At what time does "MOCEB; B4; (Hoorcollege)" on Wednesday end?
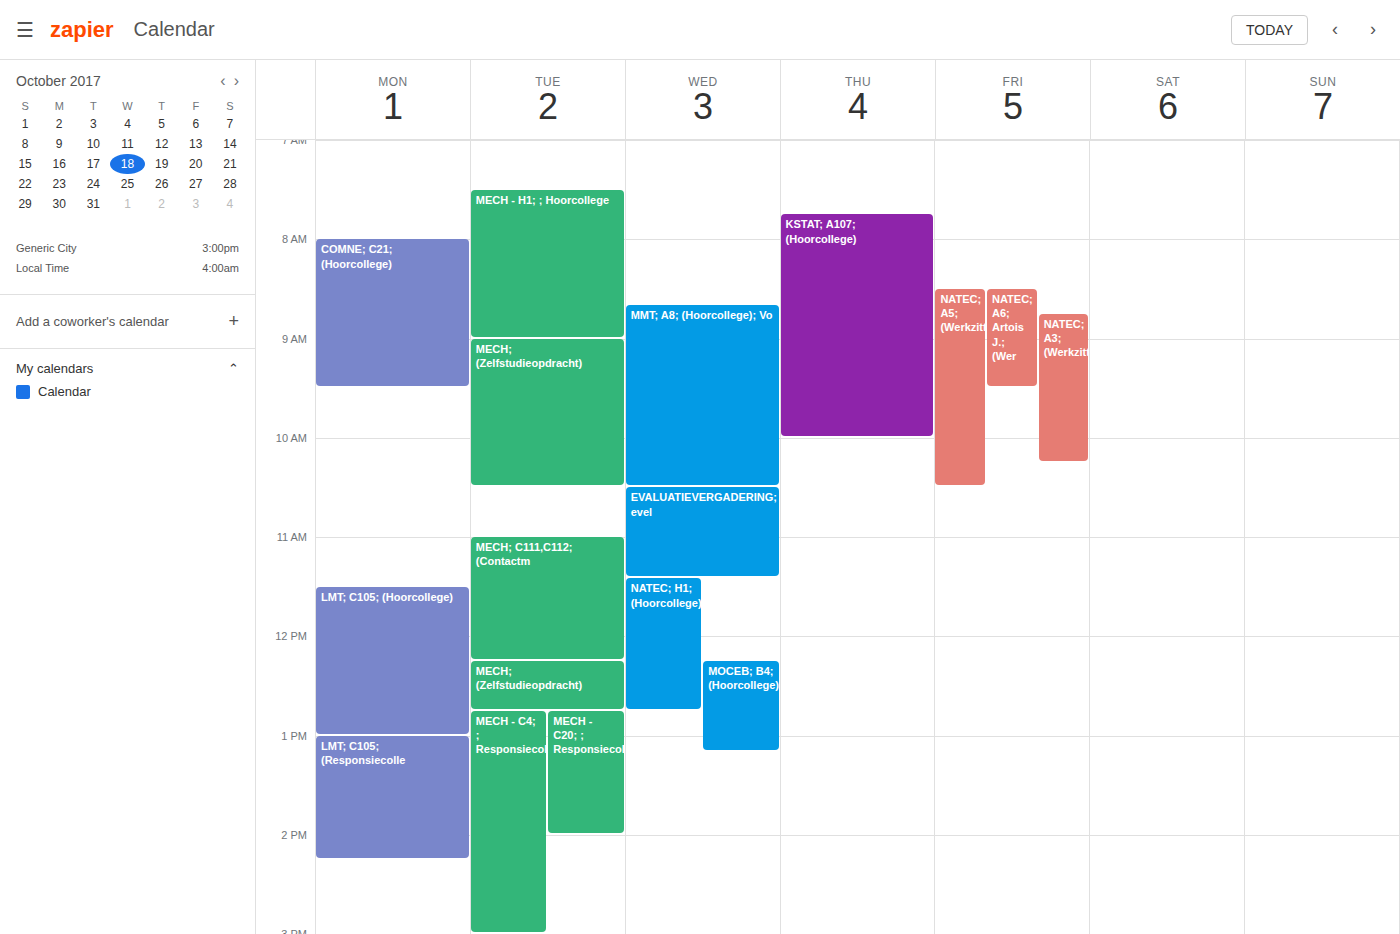
13:10